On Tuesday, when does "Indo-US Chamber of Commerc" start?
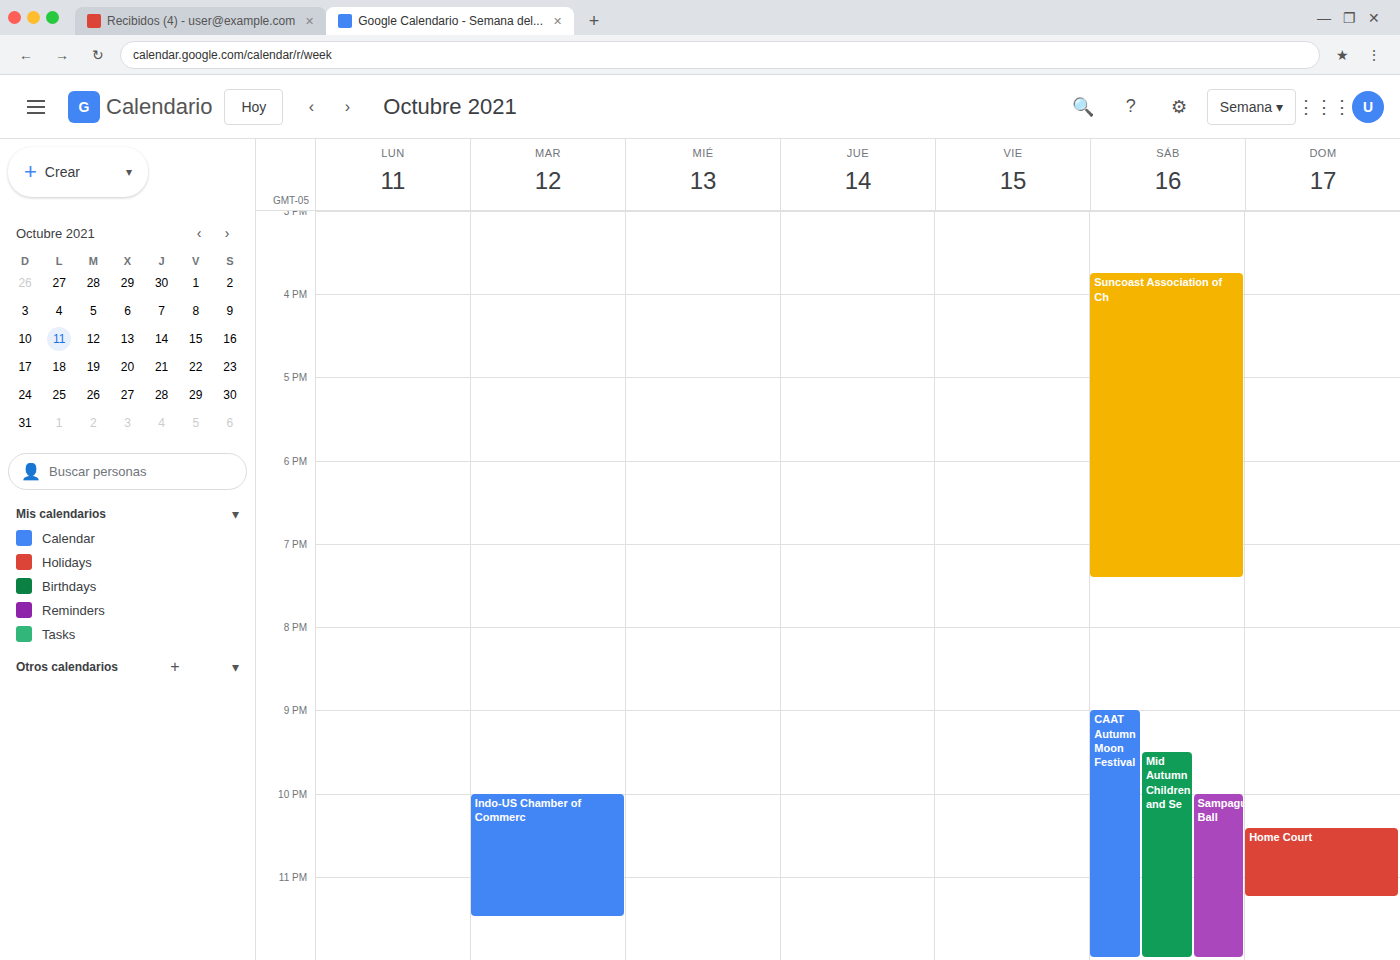
10:00 PM